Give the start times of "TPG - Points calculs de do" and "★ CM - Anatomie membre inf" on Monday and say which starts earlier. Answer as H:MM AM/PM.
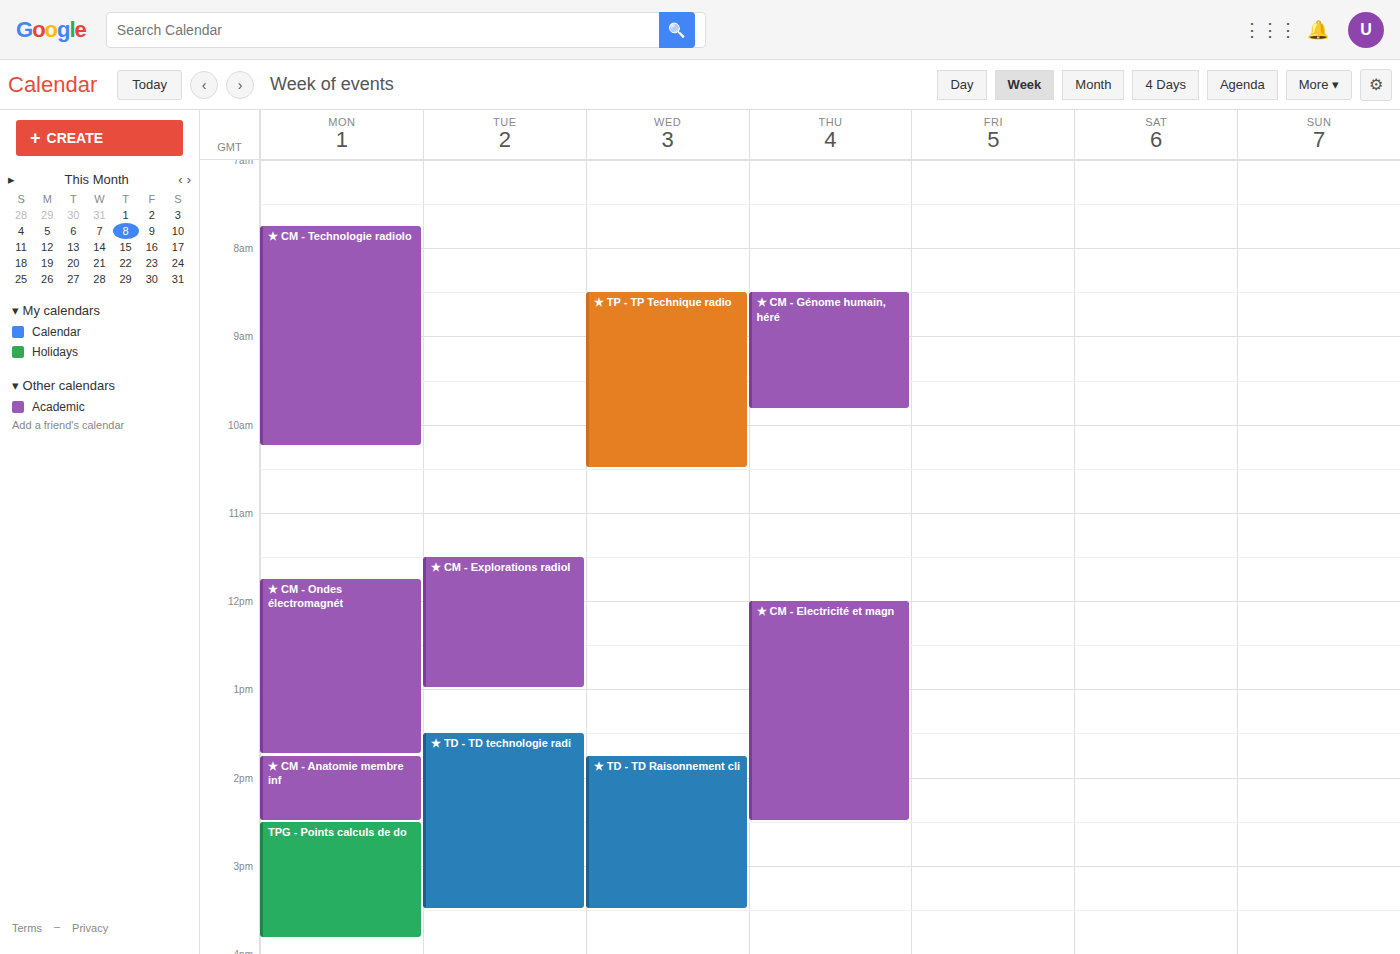
"★ CM - Anatomie membre inf" 1:45 PM; "TPG - Points calculs de do" 2:30 PM.